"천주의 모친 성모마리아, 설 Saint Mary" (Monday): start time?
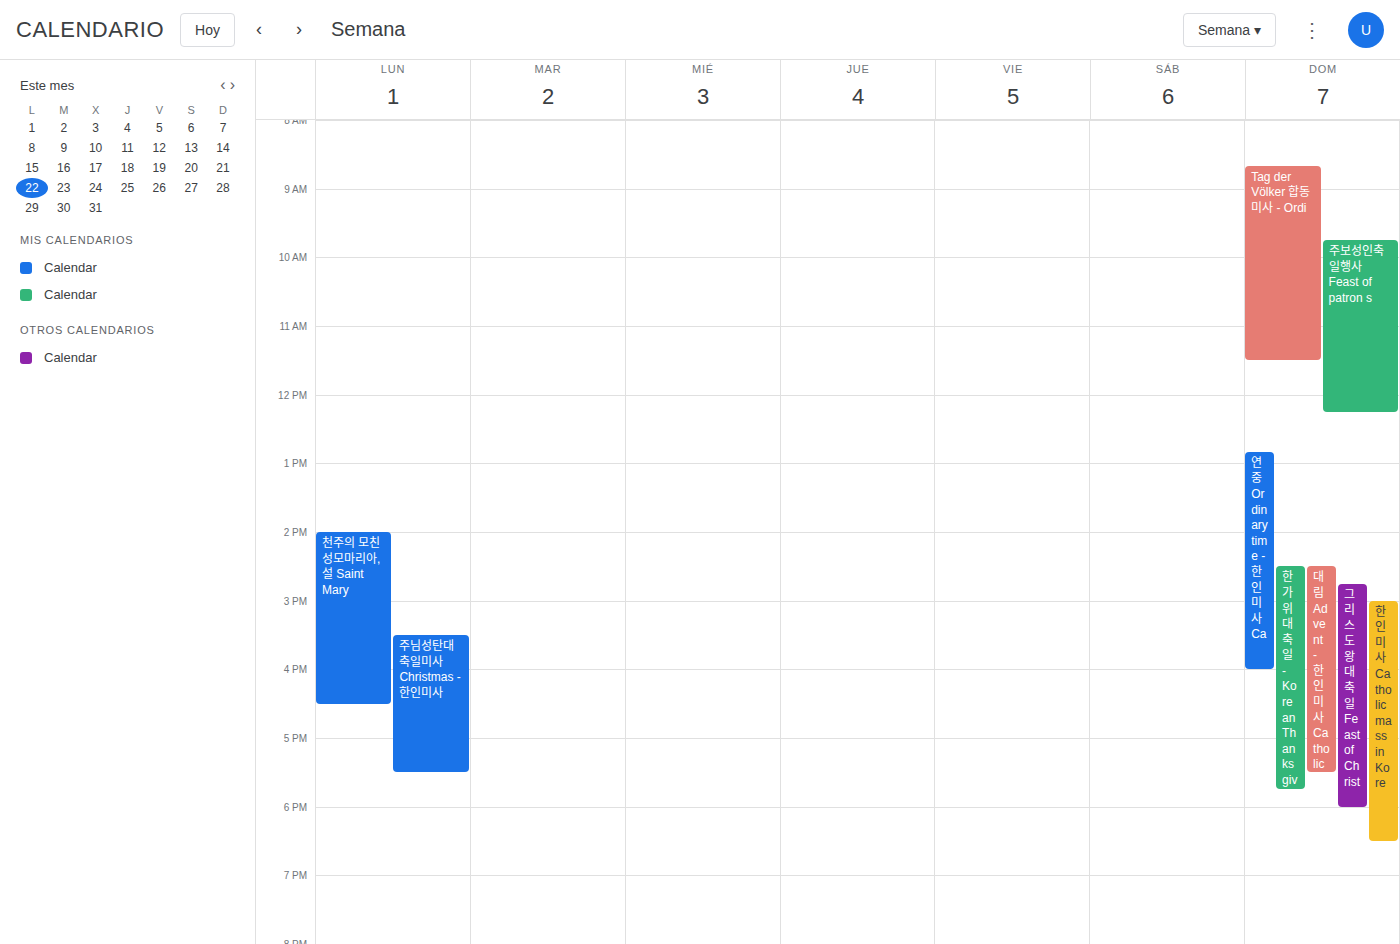
2:00 PM